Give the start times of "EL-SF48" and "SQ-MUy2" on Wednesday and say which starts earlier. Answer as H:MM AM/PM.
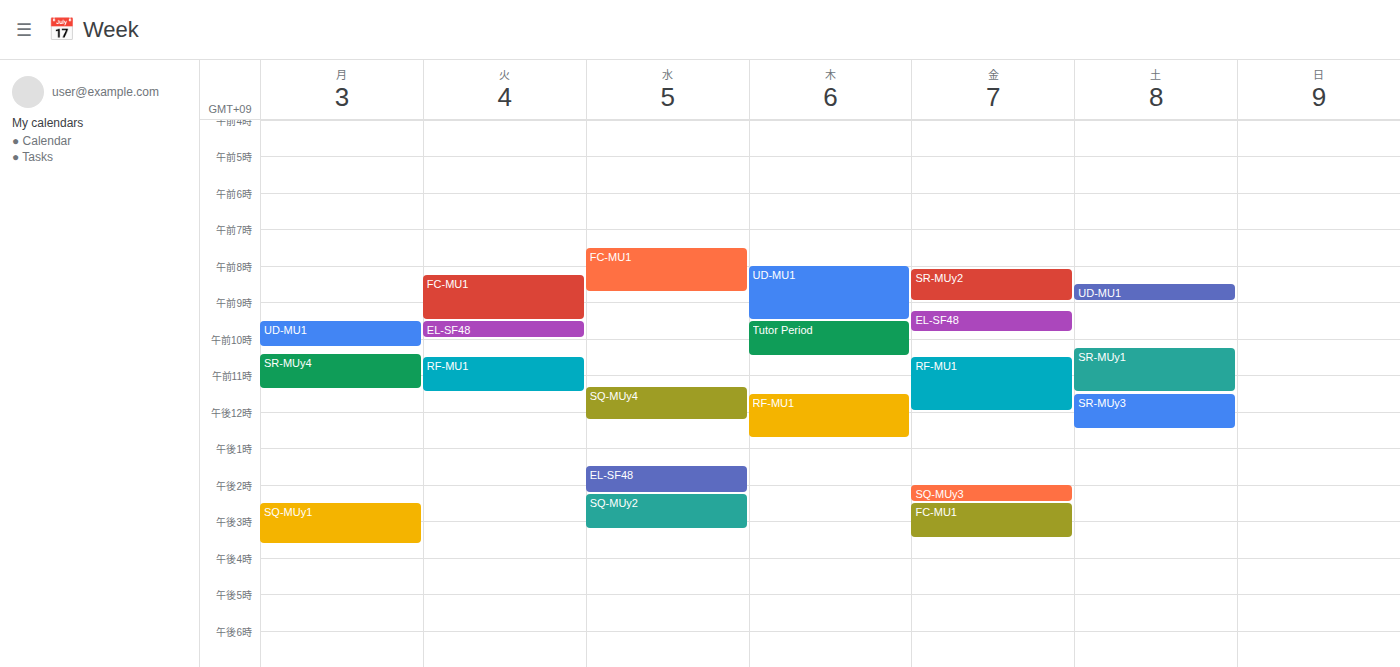
"EL-SF48" 1:30 PM; "SQ-MUy2" 2:15 PM.